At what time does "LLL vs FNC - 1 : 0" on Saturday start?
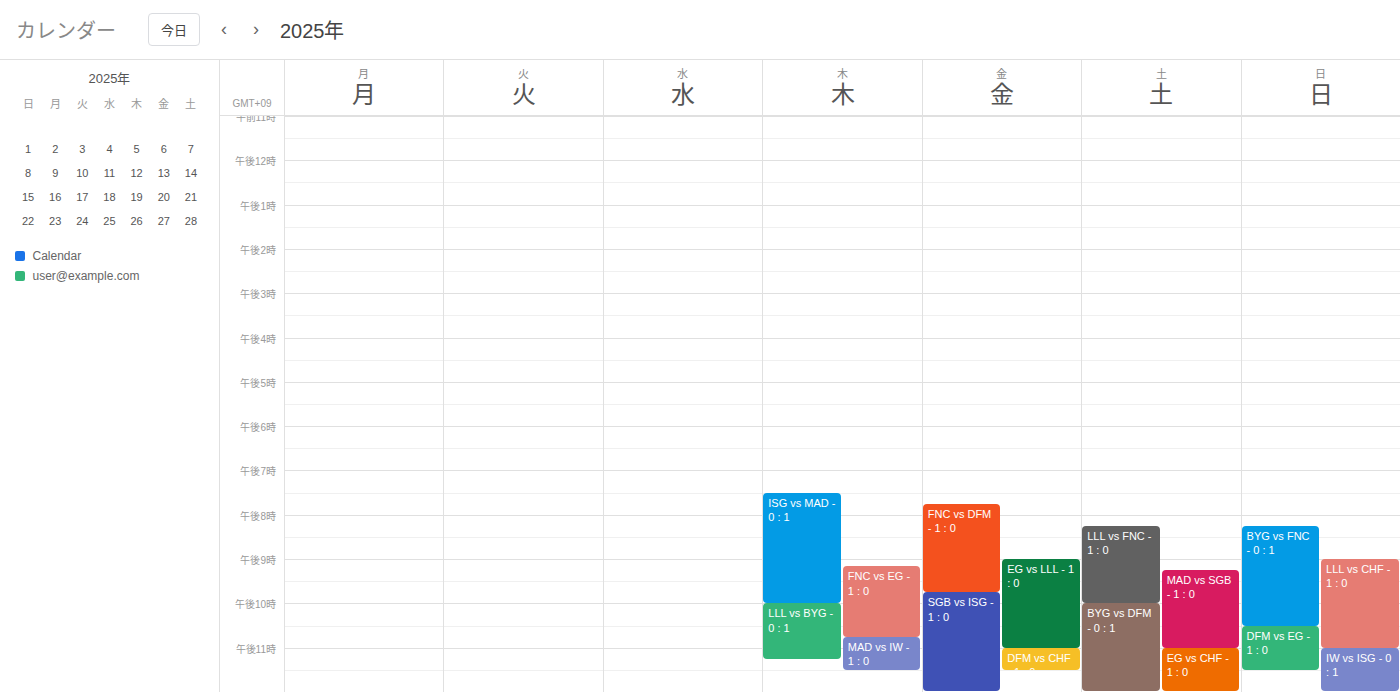
8:15 PM